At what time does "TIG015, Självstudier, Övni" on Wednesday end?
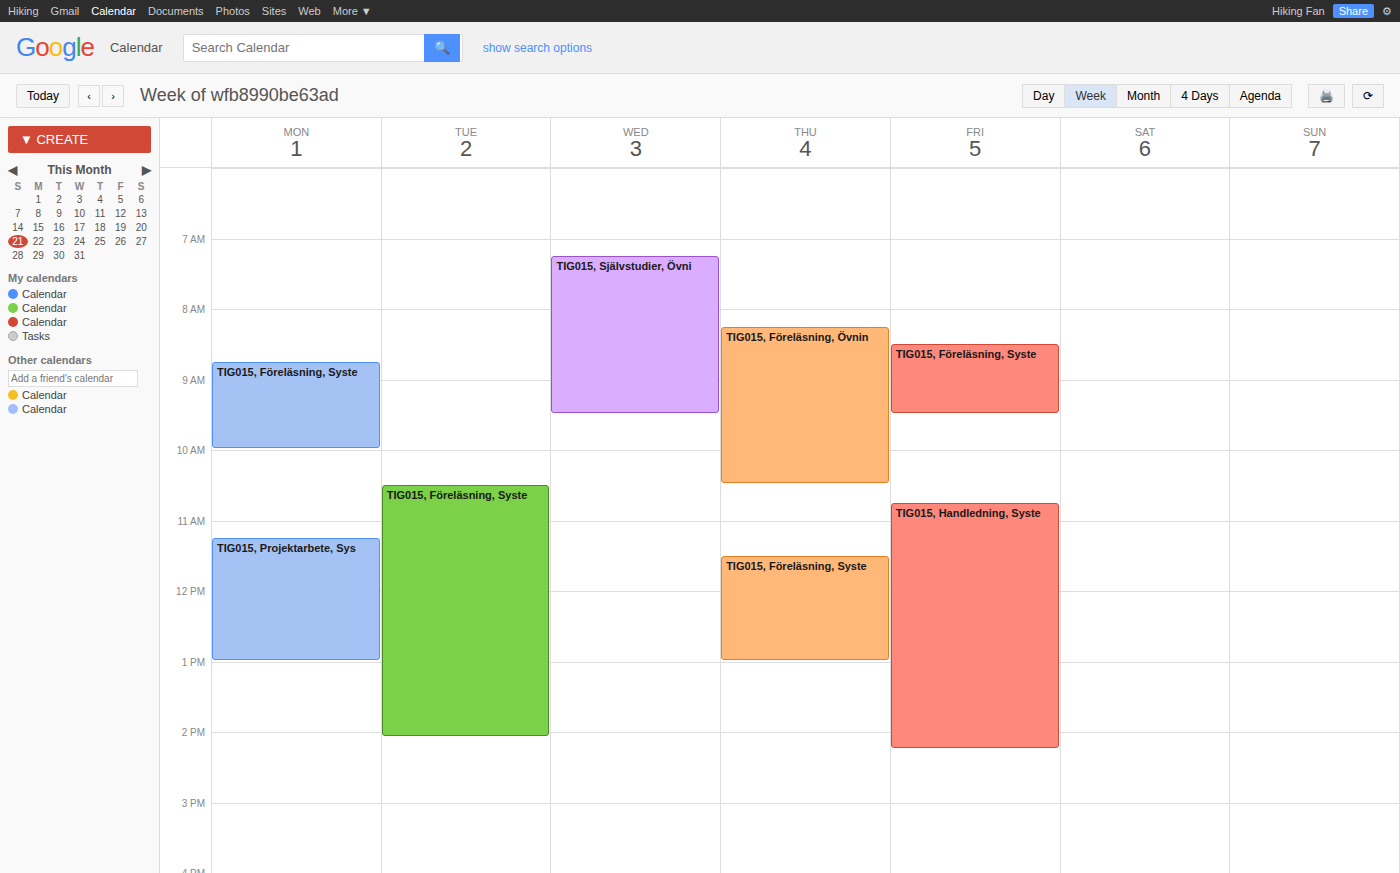
9:30 AM